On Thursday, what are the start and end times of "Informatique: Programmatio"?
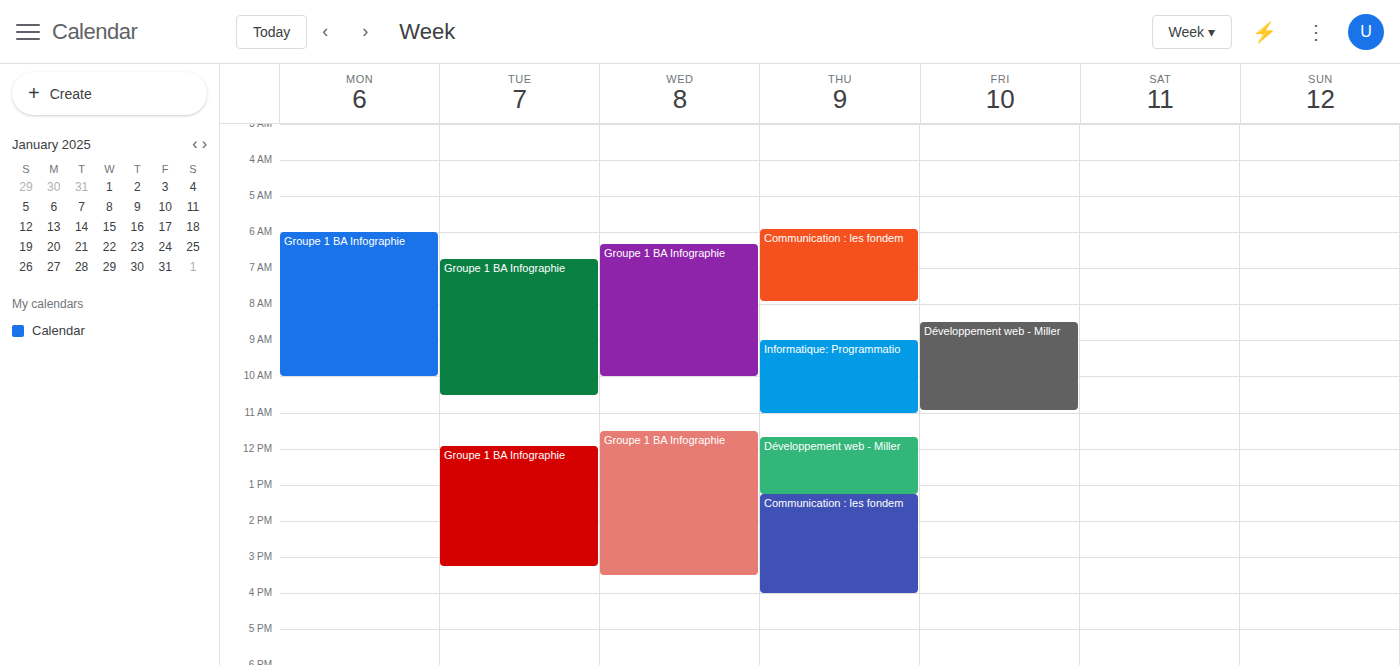
9:00 AM to 11:00 AM